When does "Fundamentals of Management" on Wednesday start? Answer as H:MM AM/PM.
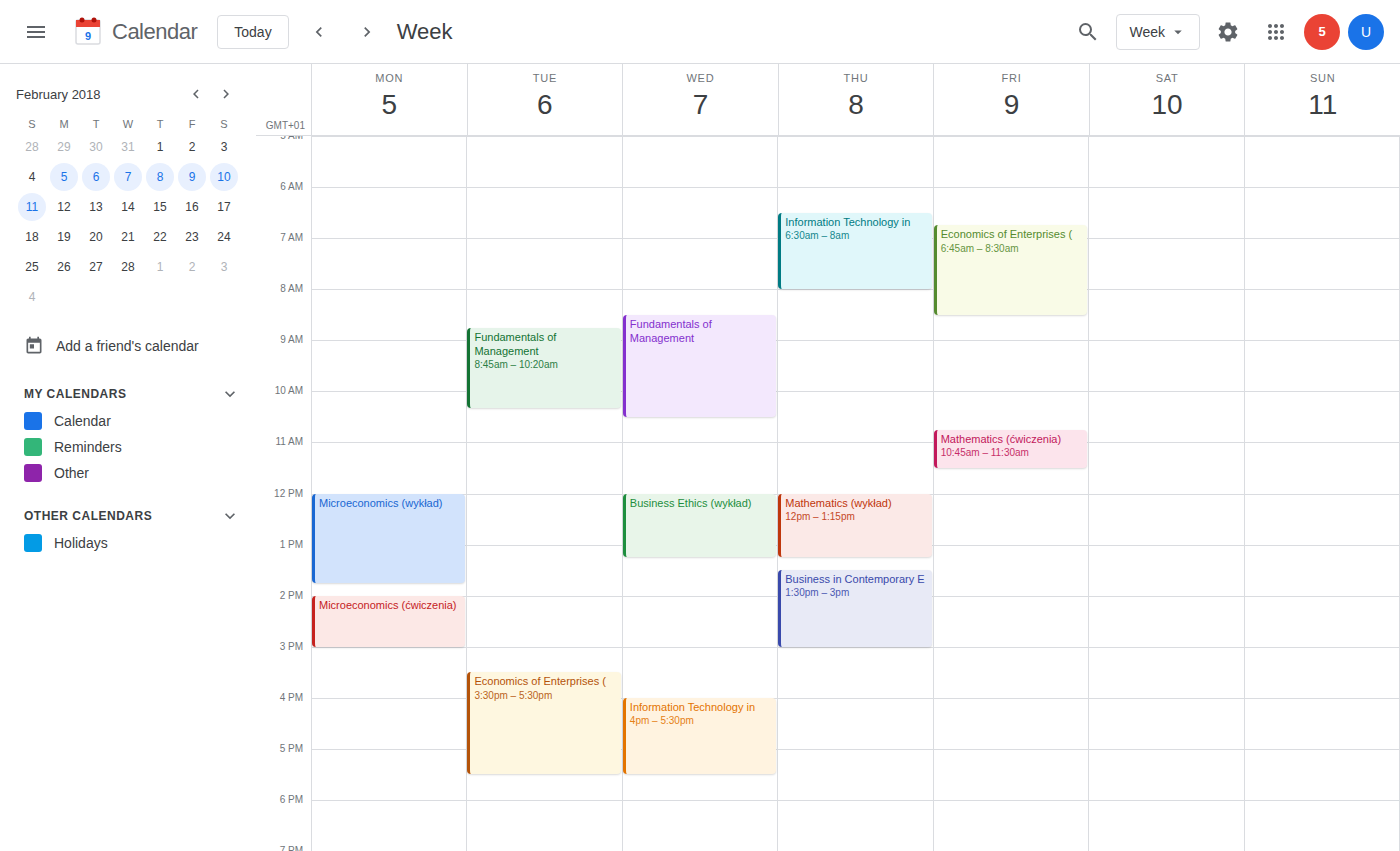
8:30 AM